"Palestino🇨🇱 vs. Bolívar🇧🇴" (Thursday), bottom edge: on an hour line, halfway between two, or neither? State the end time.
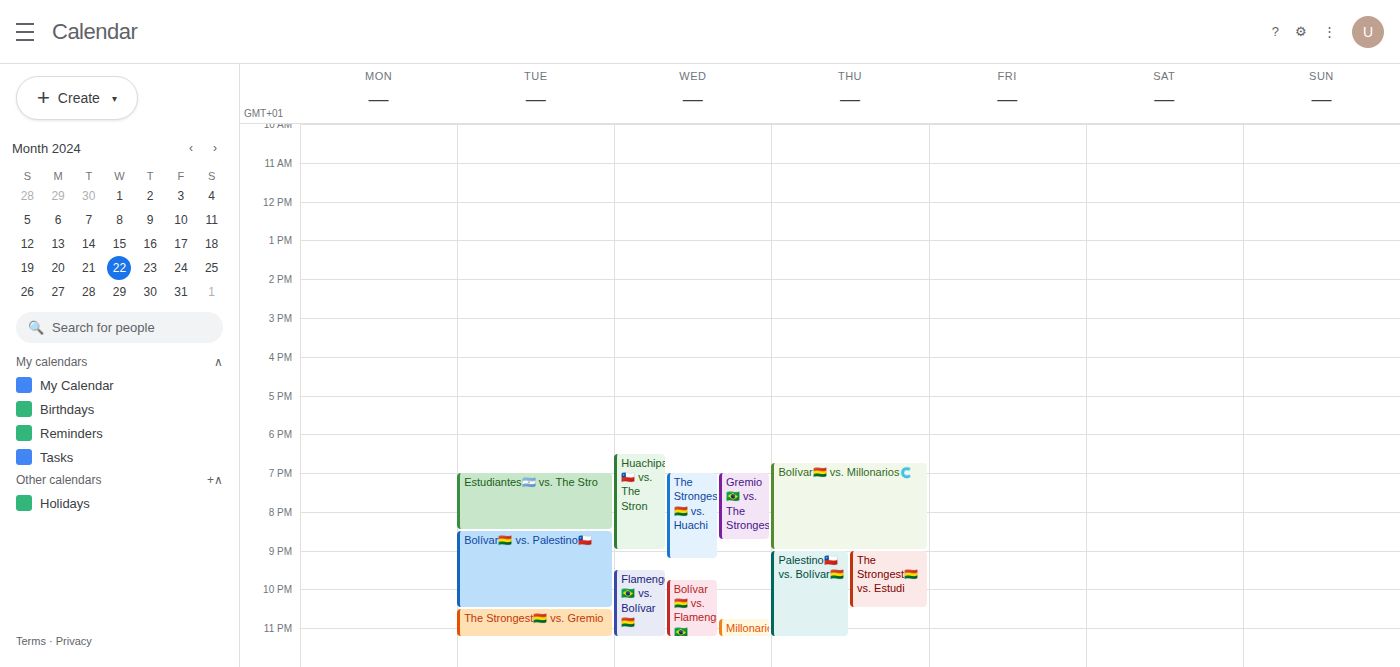
11:15 PM -- neither: a quarter of the way from the 11 PM line to the 12 AM line.